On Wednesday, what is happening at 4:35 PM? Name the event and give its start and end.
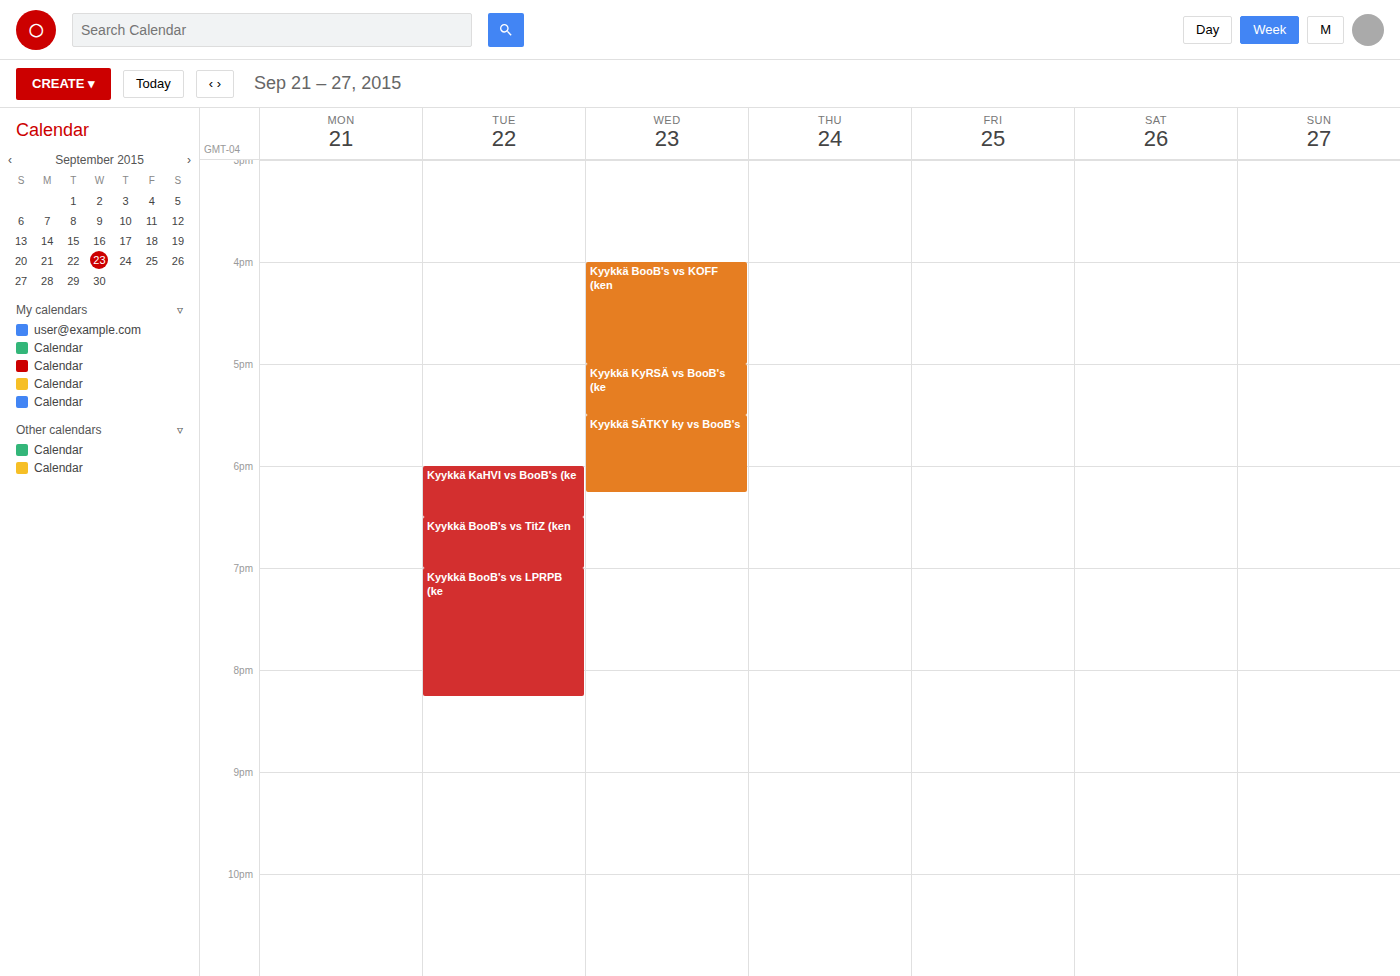
"Kyykkä BooB's vs KOFF (ken", 4:00 PM to 5:00 PM